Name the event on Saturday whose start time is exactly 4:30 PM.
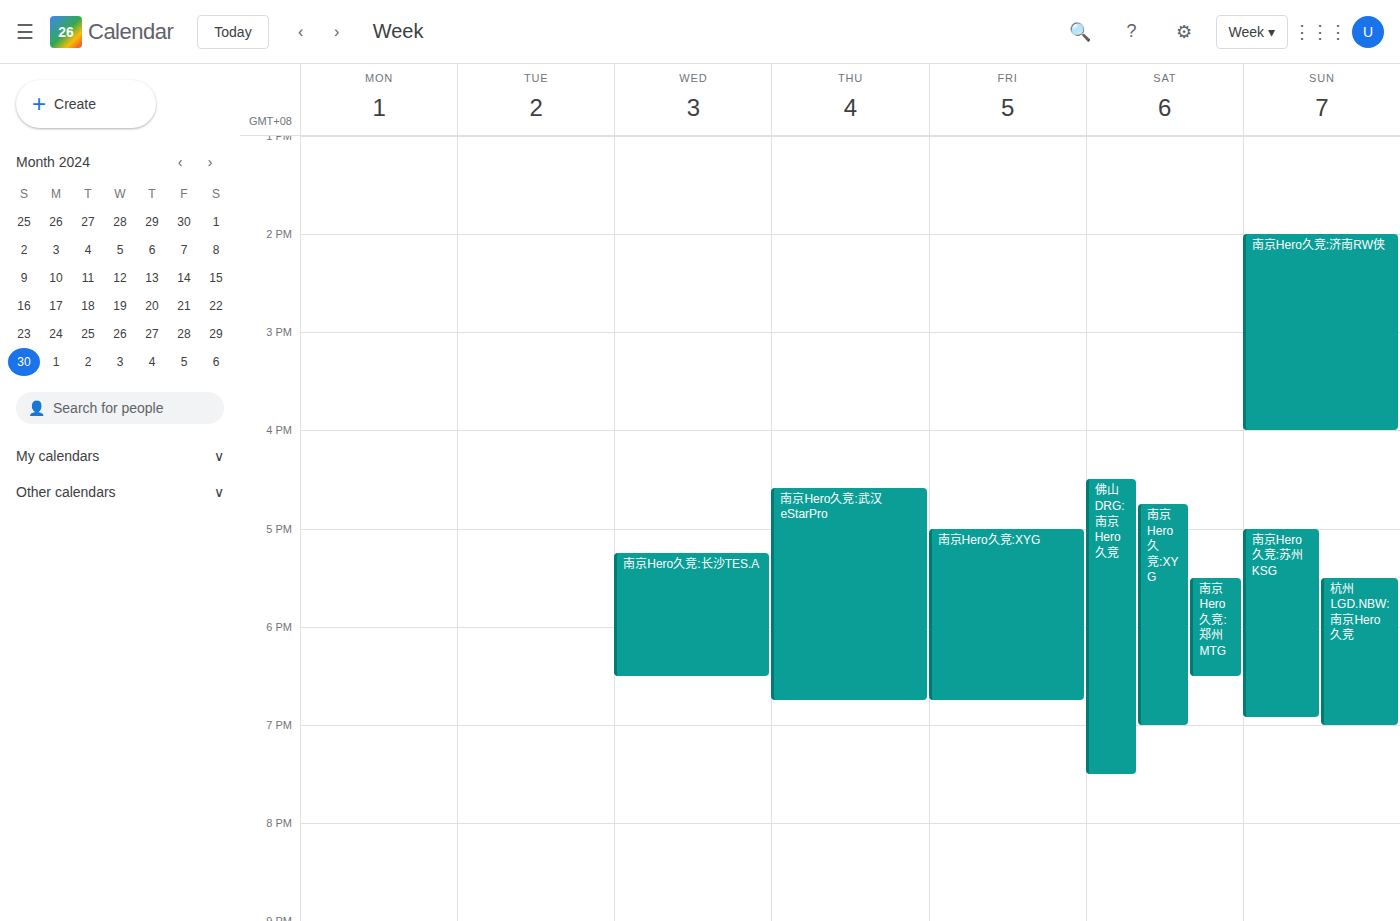
"佛山DRG:南京Hero久竞"